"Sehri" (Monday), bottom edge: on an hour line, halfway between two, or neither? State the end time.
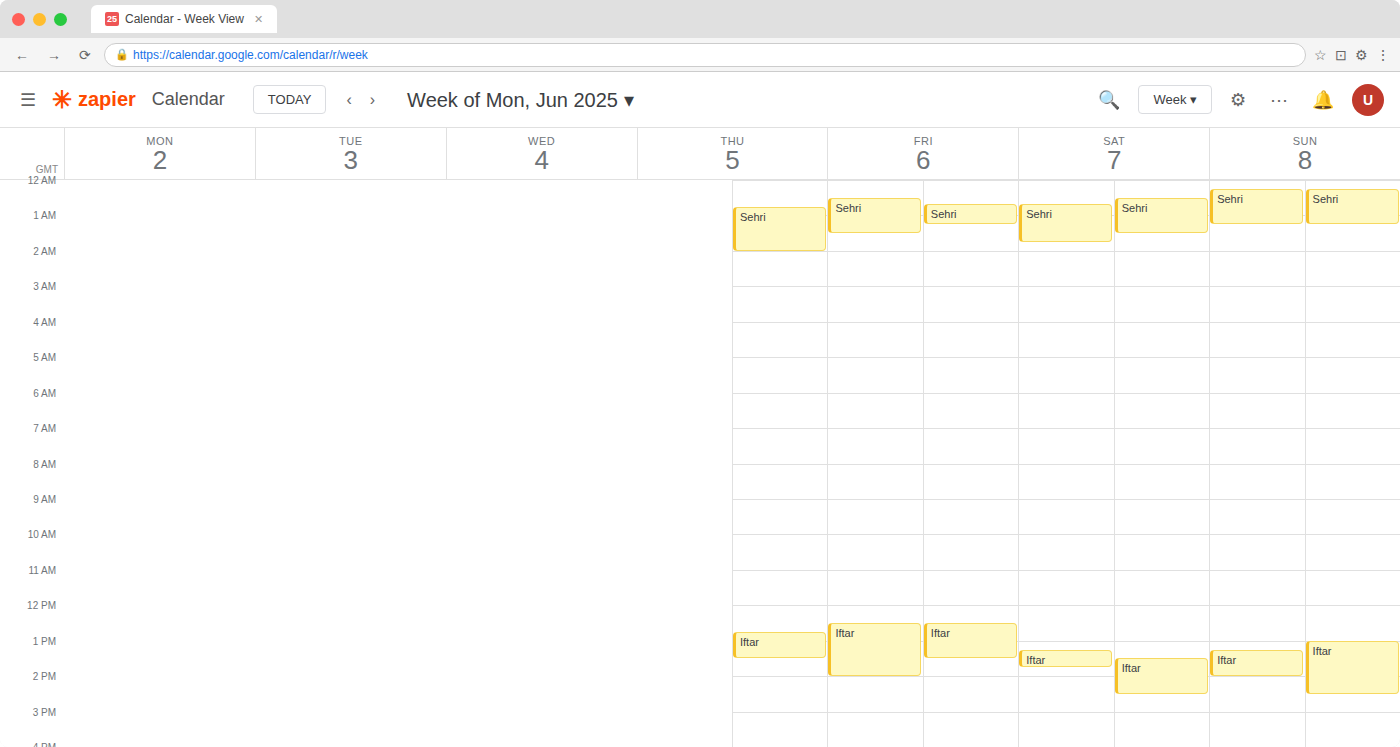
2:00 AM -- exactly on the 2 AM line.